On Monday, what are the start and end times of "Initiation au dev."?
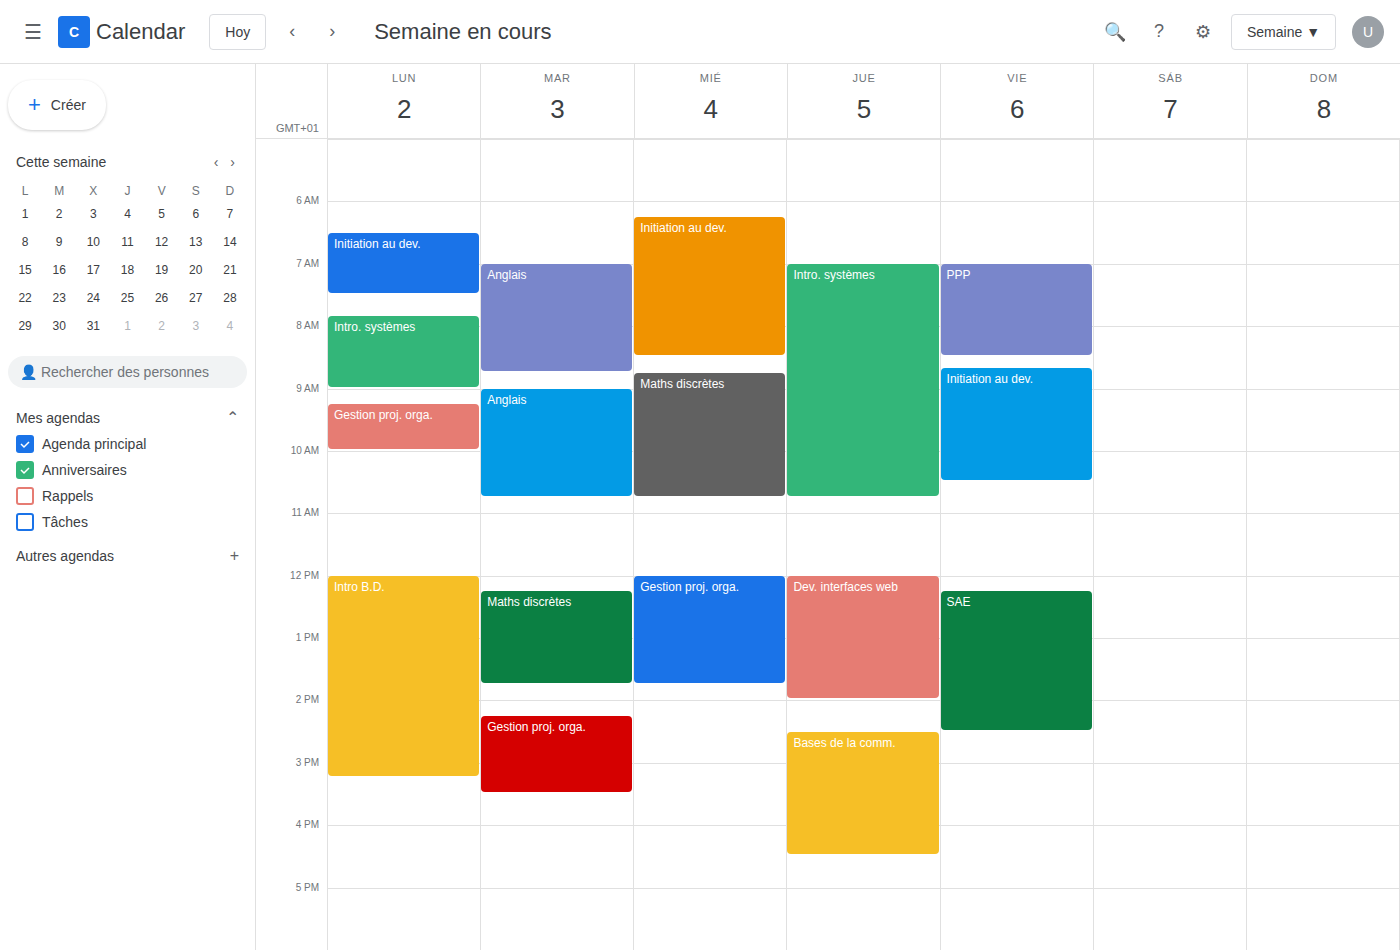
6:30 AM to 7:30 AM